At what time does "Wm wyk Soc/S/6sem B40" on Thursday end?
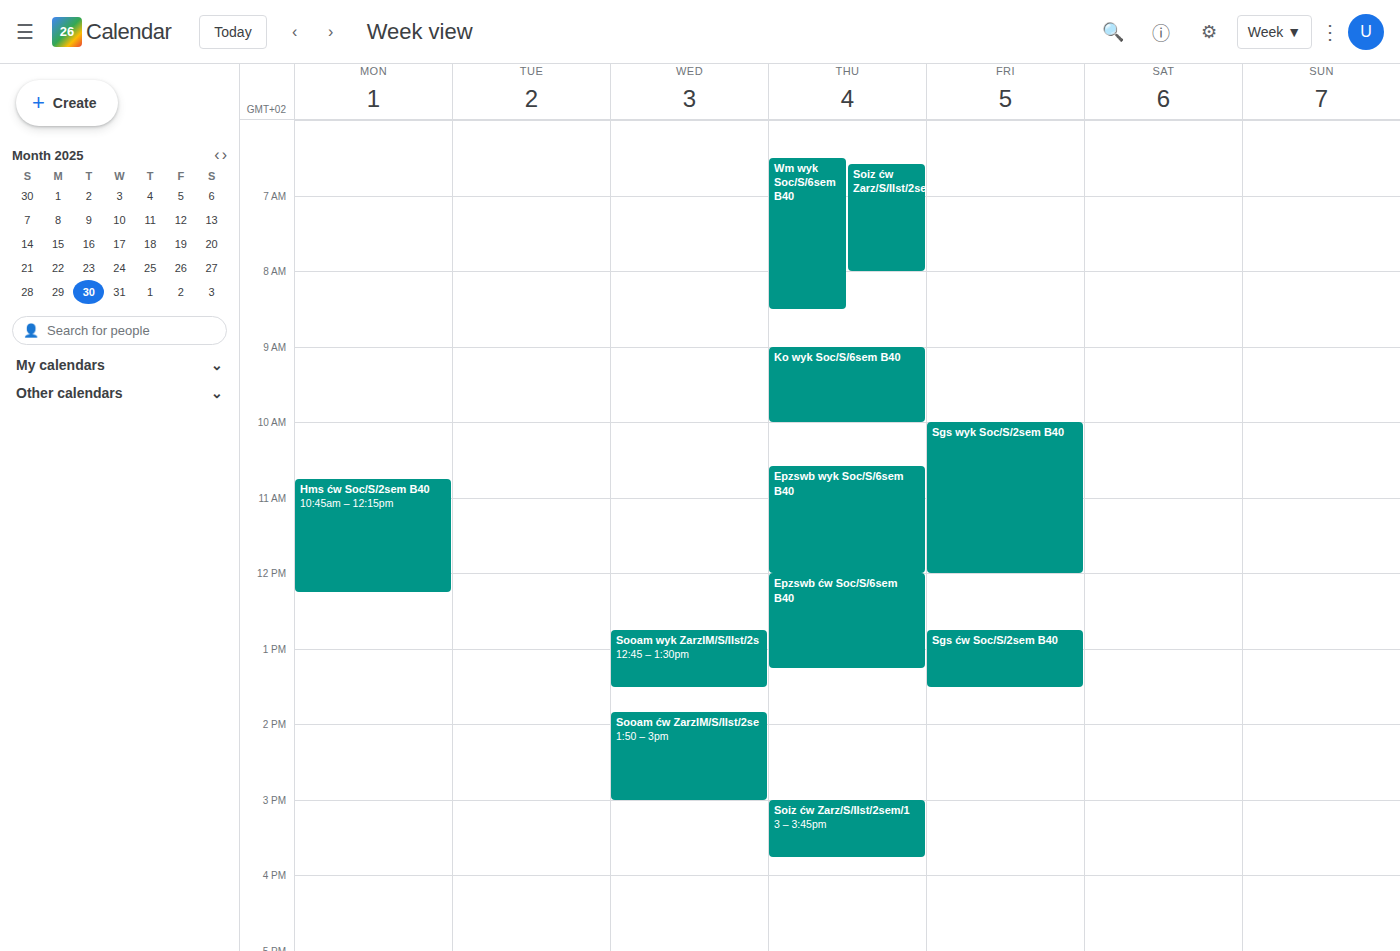
8:30 AM